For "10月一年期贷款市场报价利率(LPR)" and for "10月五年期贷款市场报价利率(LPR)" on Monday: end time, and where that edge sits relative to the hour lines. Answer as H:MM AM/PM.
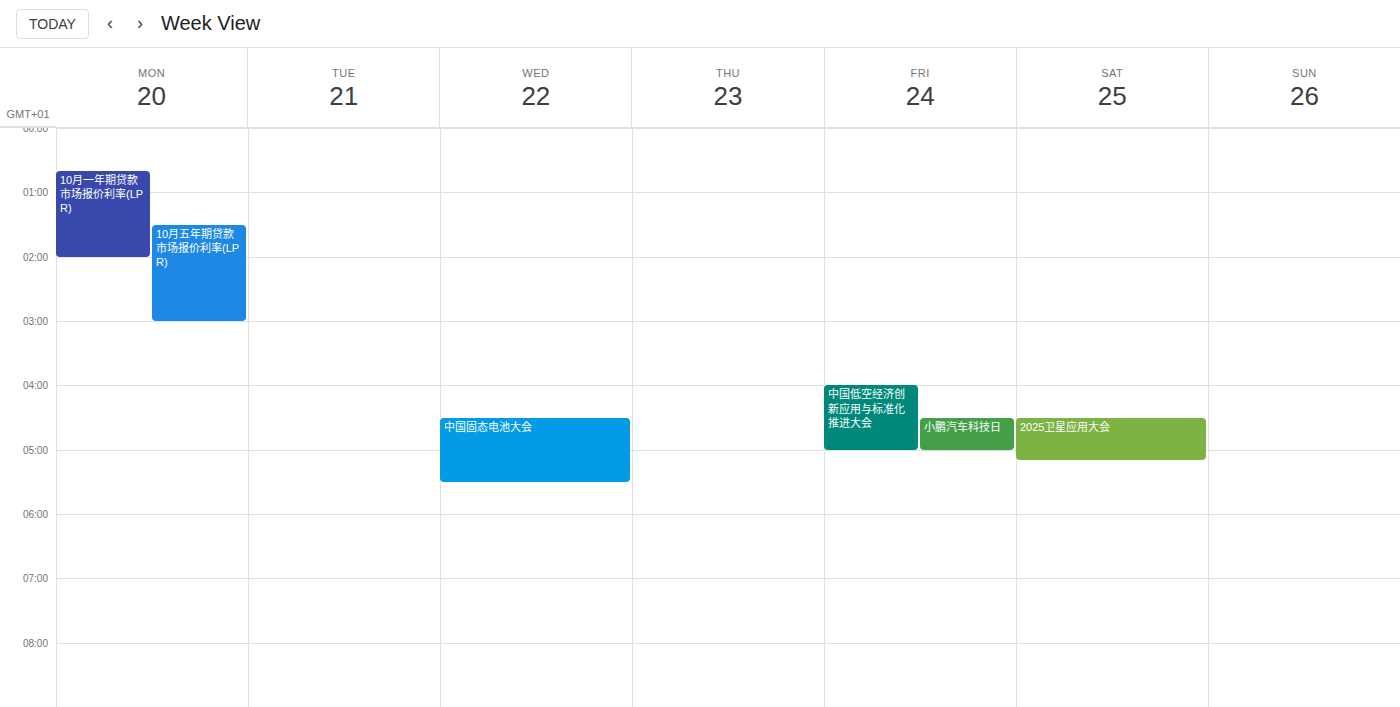
"10月一年期贷款市场报价利率(LPR)": 2:00 AM, exactly on the 2 AM line. "10月五年期贷款市场报价利率(LPR)": 3:00 AM, exactly on the 3 AM line.